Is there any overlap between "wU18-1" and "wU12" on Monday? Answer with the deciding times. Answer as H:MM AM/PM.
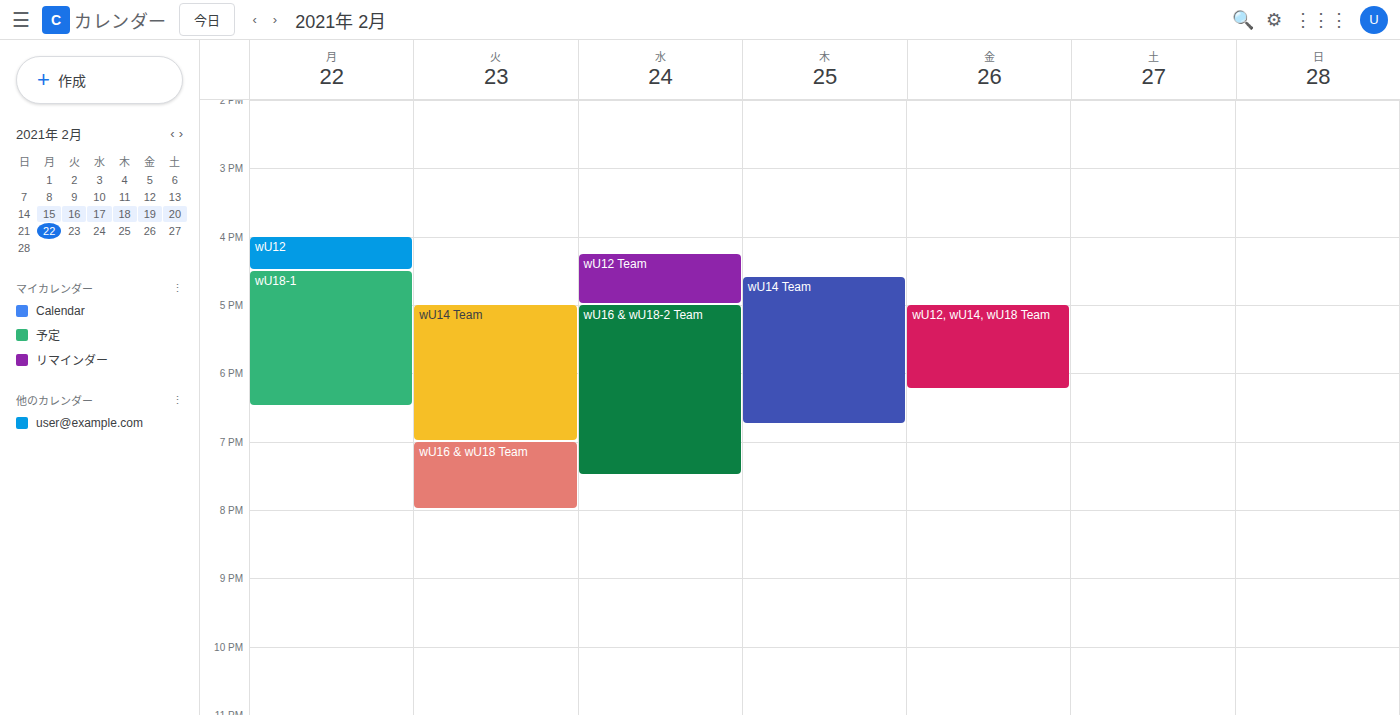
"wU12" ends at 4:30 PM, exactly when "wU18-1" starts -- they touch but do not overlap.